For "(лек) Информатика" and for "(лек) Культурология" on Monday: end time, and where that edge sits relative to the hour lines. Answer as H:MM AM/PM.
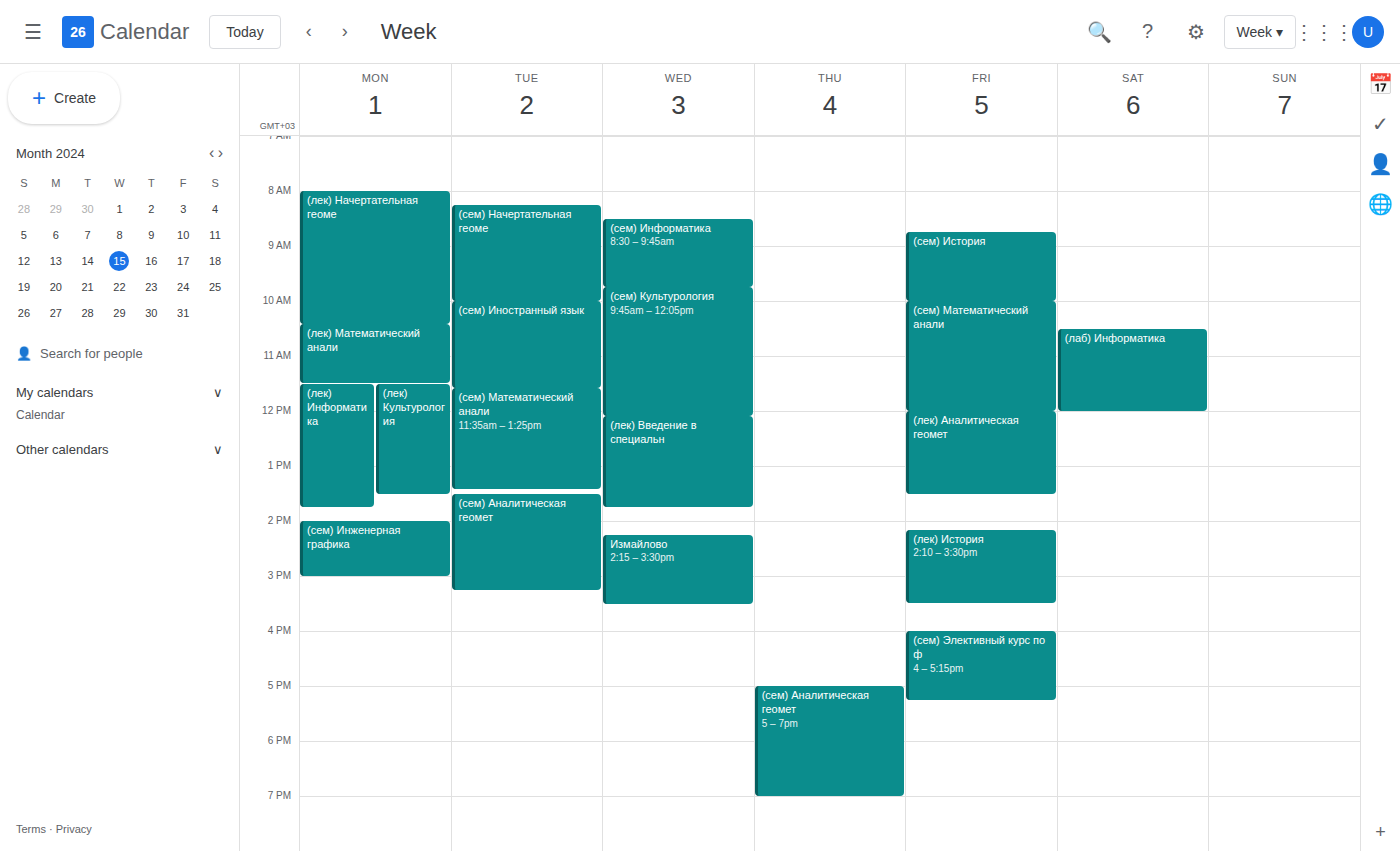
"(лек) Информатика": 1:45 PM, neither: three quarters of the way from the 1 PM line to the 2 PM line. "(лек) Культурология": 1:30 PM, halfway between the 1 PM and 2 PM lines.